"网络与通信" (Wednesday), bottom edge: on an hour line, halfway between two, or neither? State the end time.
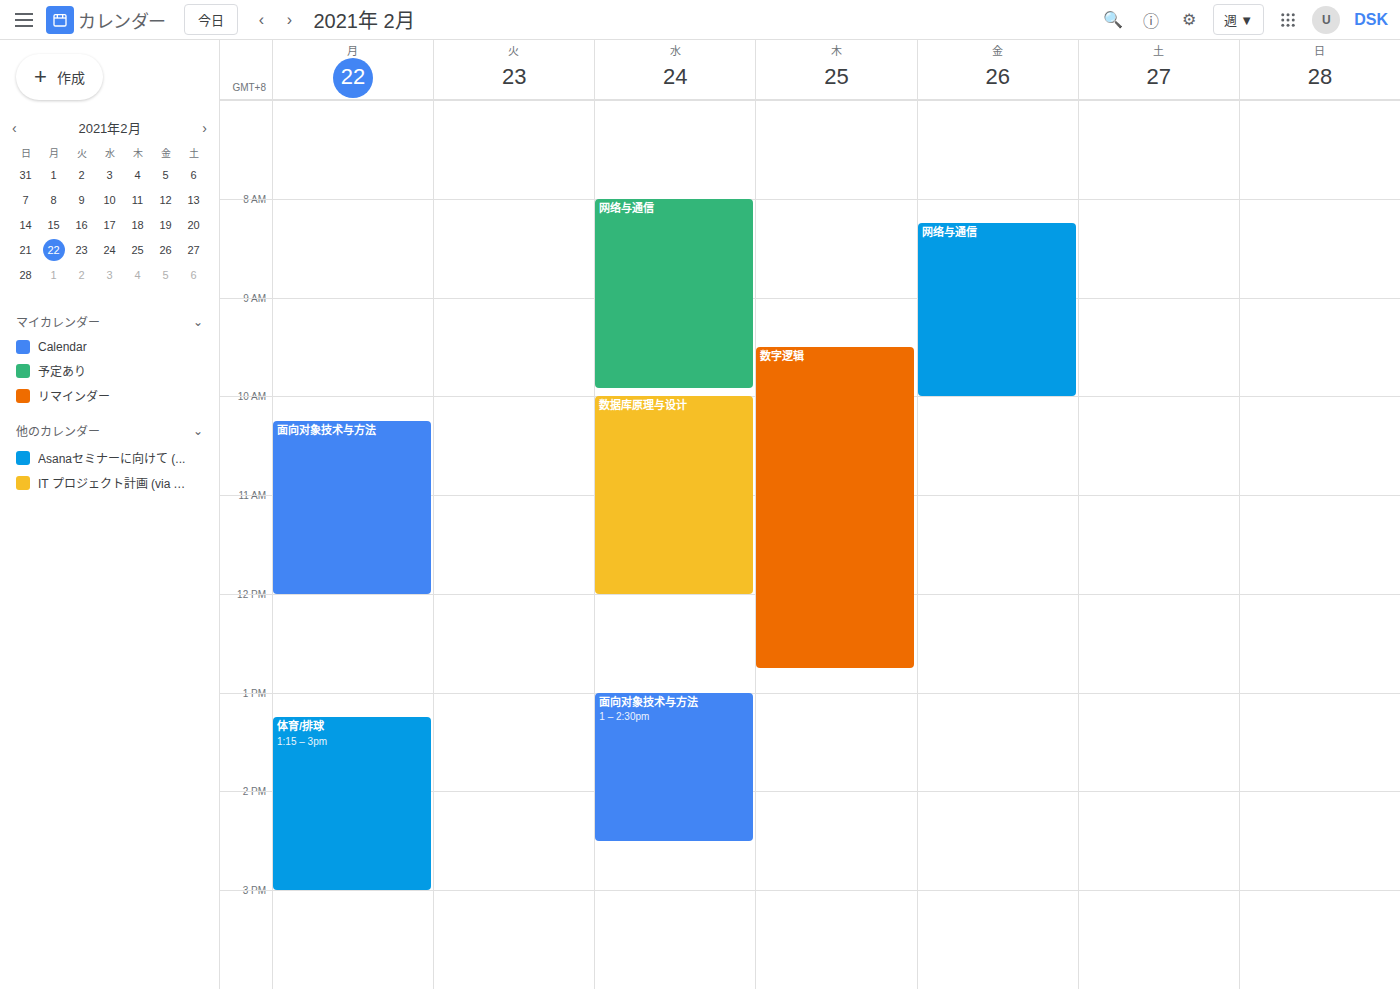
9:55 AM -- neither: 55 minutes below the 9 AM line and 5 minutes above the 10 AM line.